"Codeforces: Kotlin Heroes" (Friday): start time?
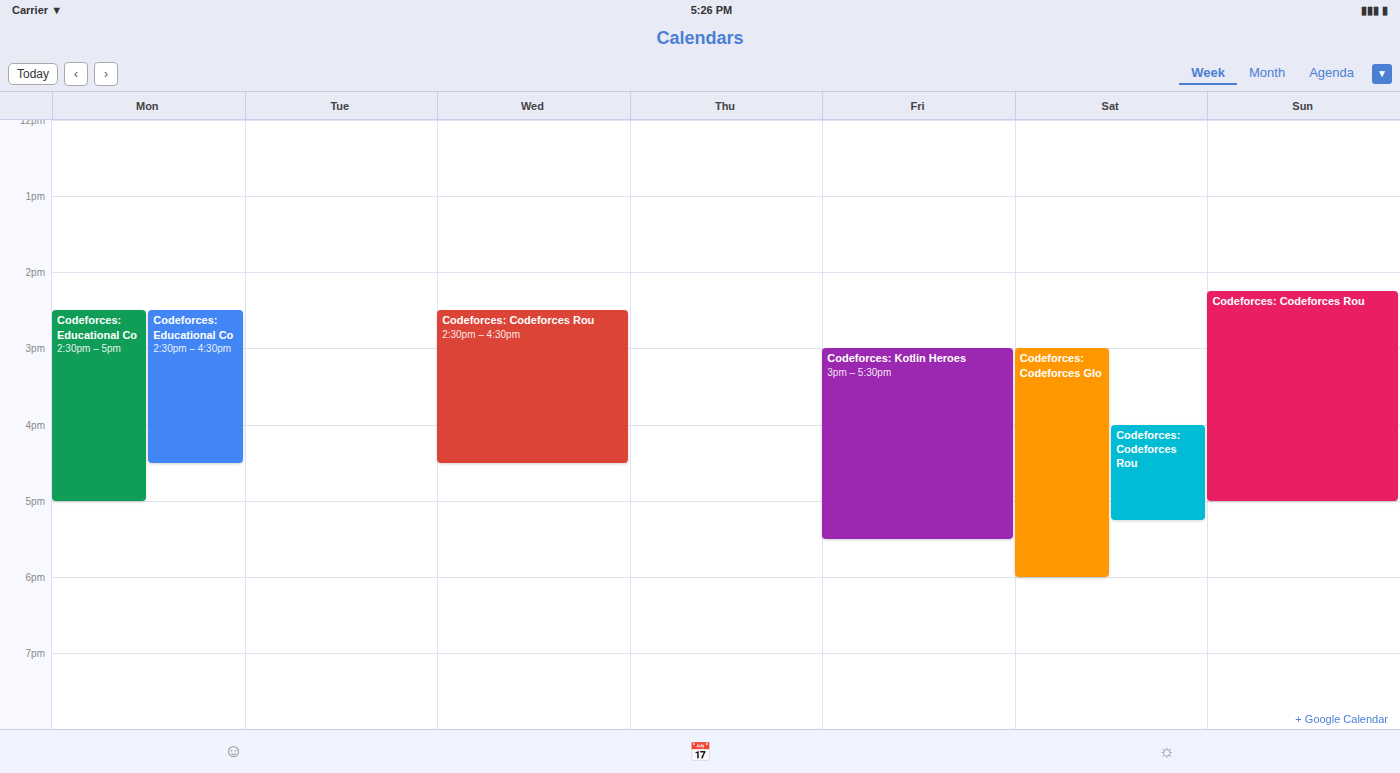
15:00